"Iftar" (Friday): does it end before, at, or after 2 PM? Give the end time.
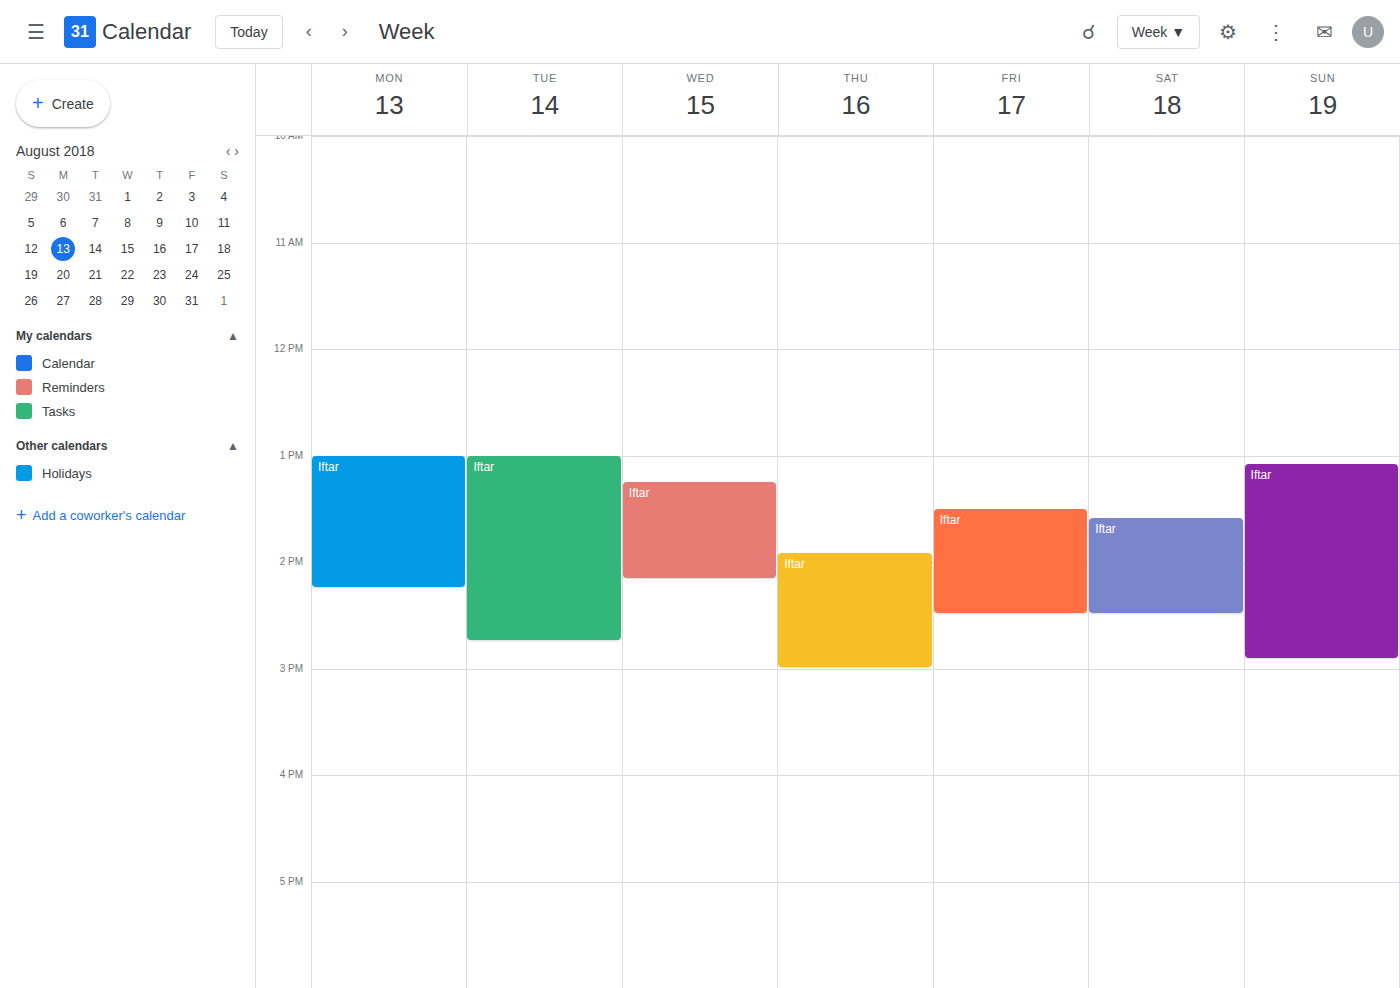
2:30 PM -- after 2 PM, 30 minutes below the 2 PM line.